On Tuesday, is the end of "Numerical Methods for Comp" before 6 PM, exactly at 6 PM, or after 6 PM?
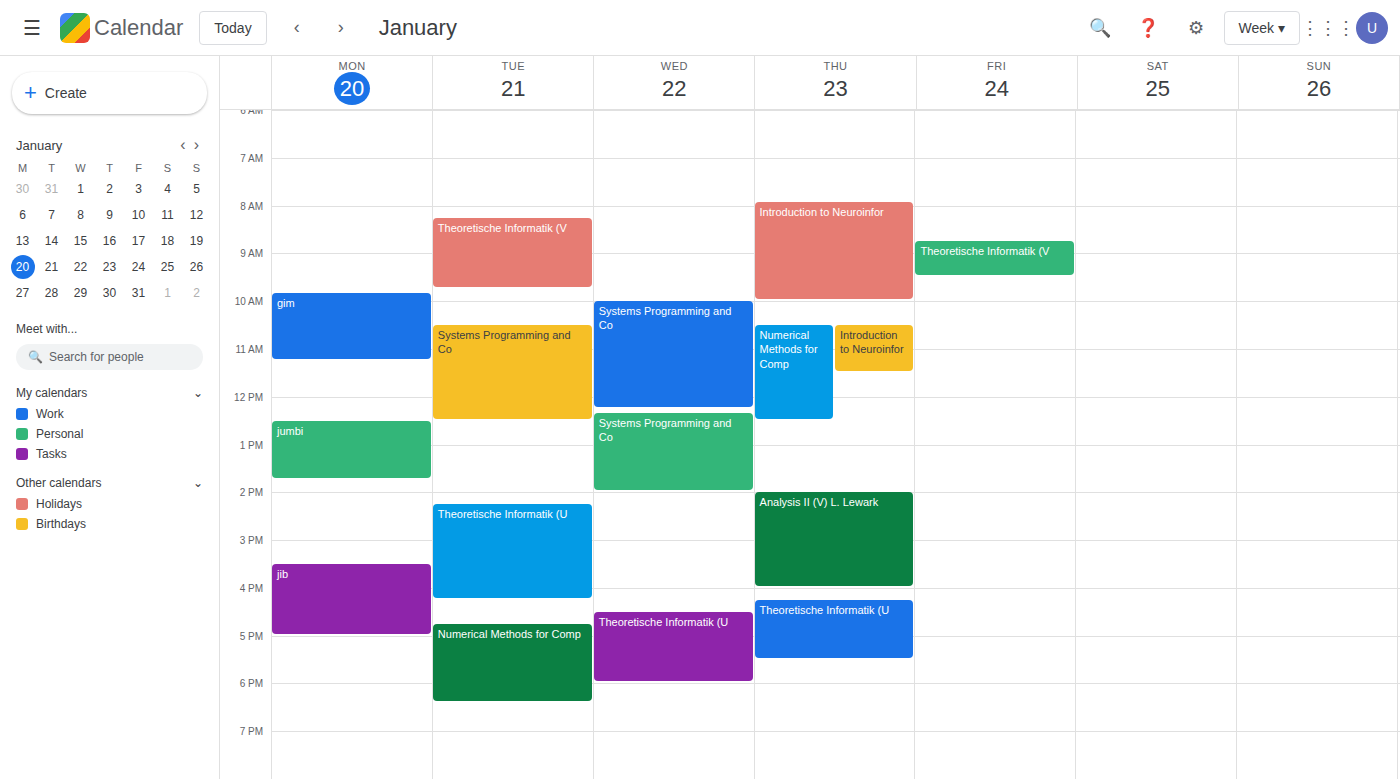
6:25 PM -- after 6 PM, 25 minutes below the 6 PM line.